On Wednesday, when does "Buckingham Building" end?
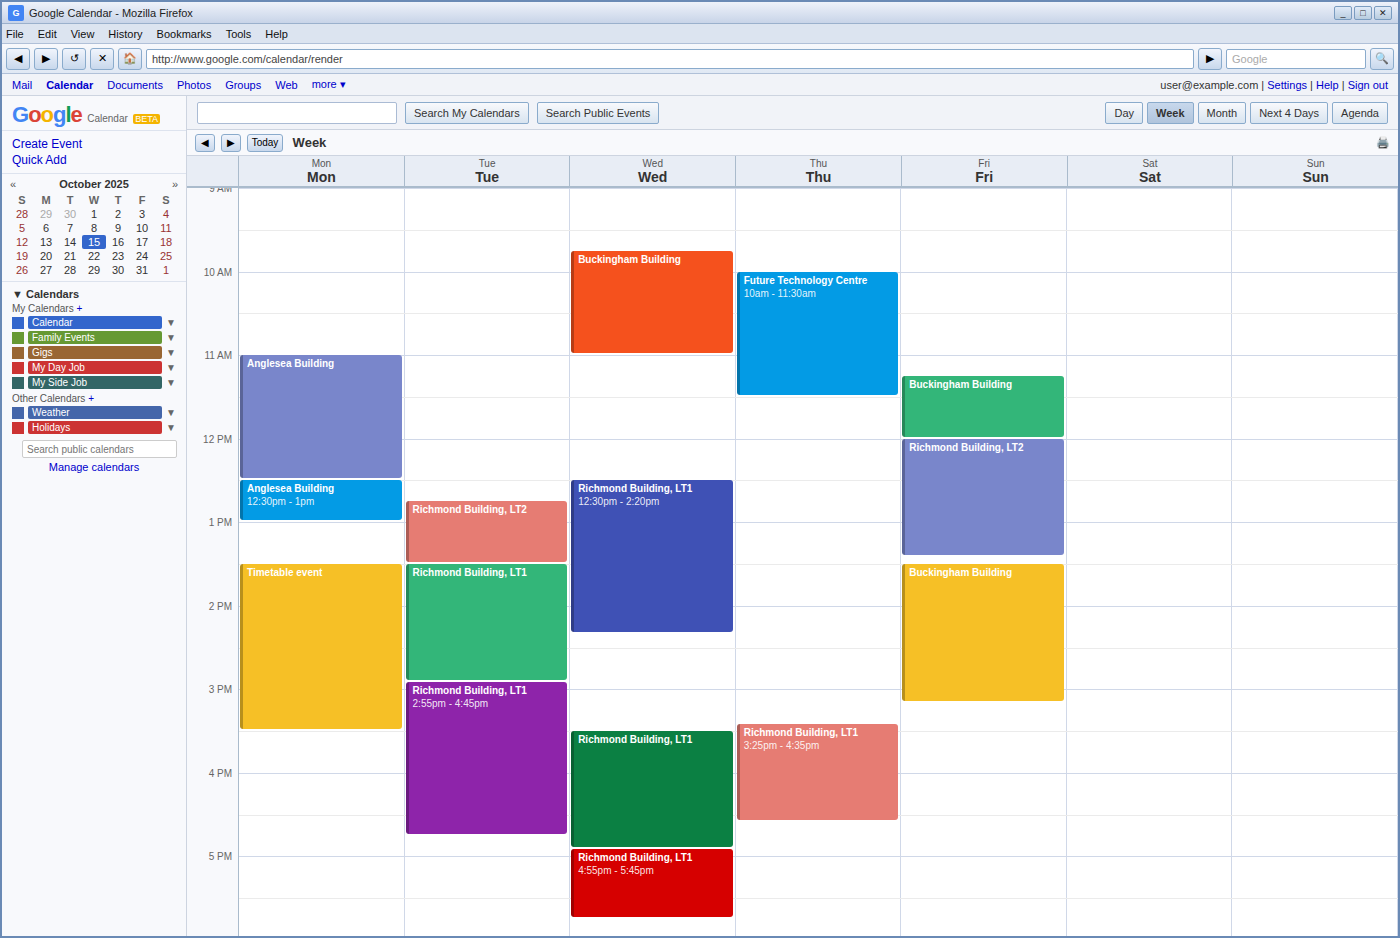
11:00 AM